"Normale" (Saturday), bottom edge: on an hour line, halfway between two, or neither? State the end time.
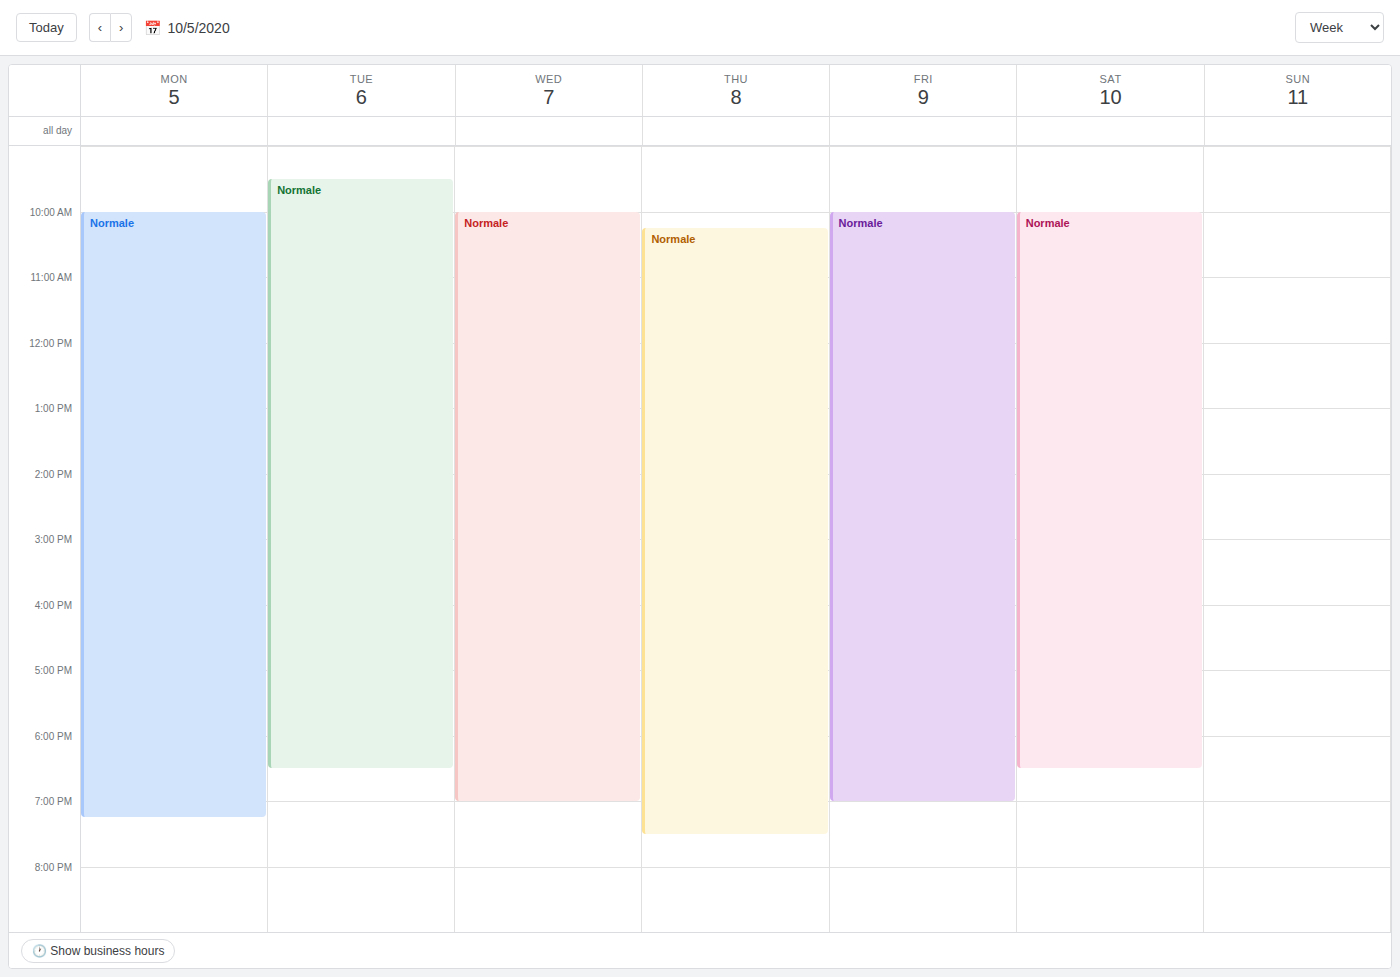
6:30 PM -- halfway between the 6 PM and 7 PM lines.